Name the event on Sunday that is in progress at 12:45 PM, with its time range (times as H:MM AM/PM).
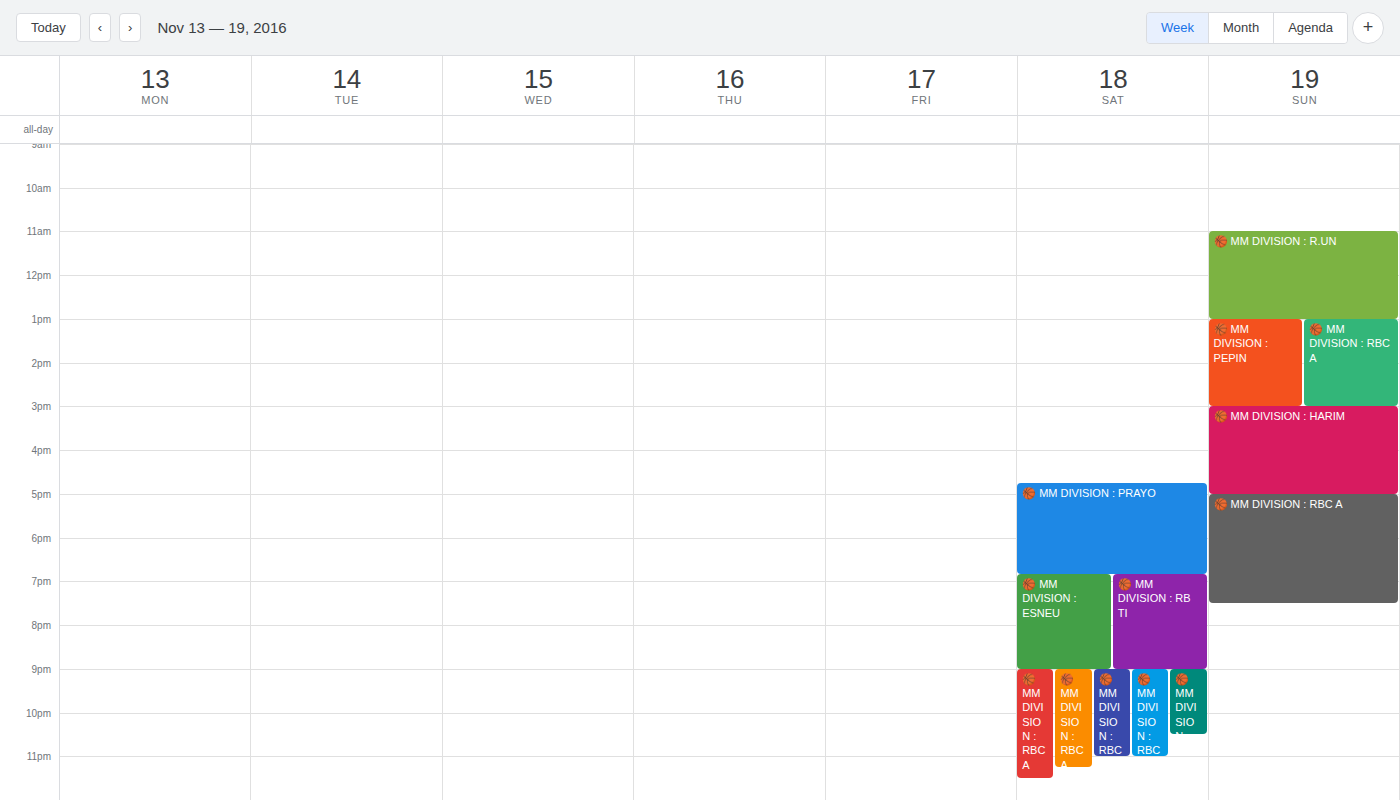
"🏀 MM DIVISION : R.UN", 11:00 AM to 1:00 PM